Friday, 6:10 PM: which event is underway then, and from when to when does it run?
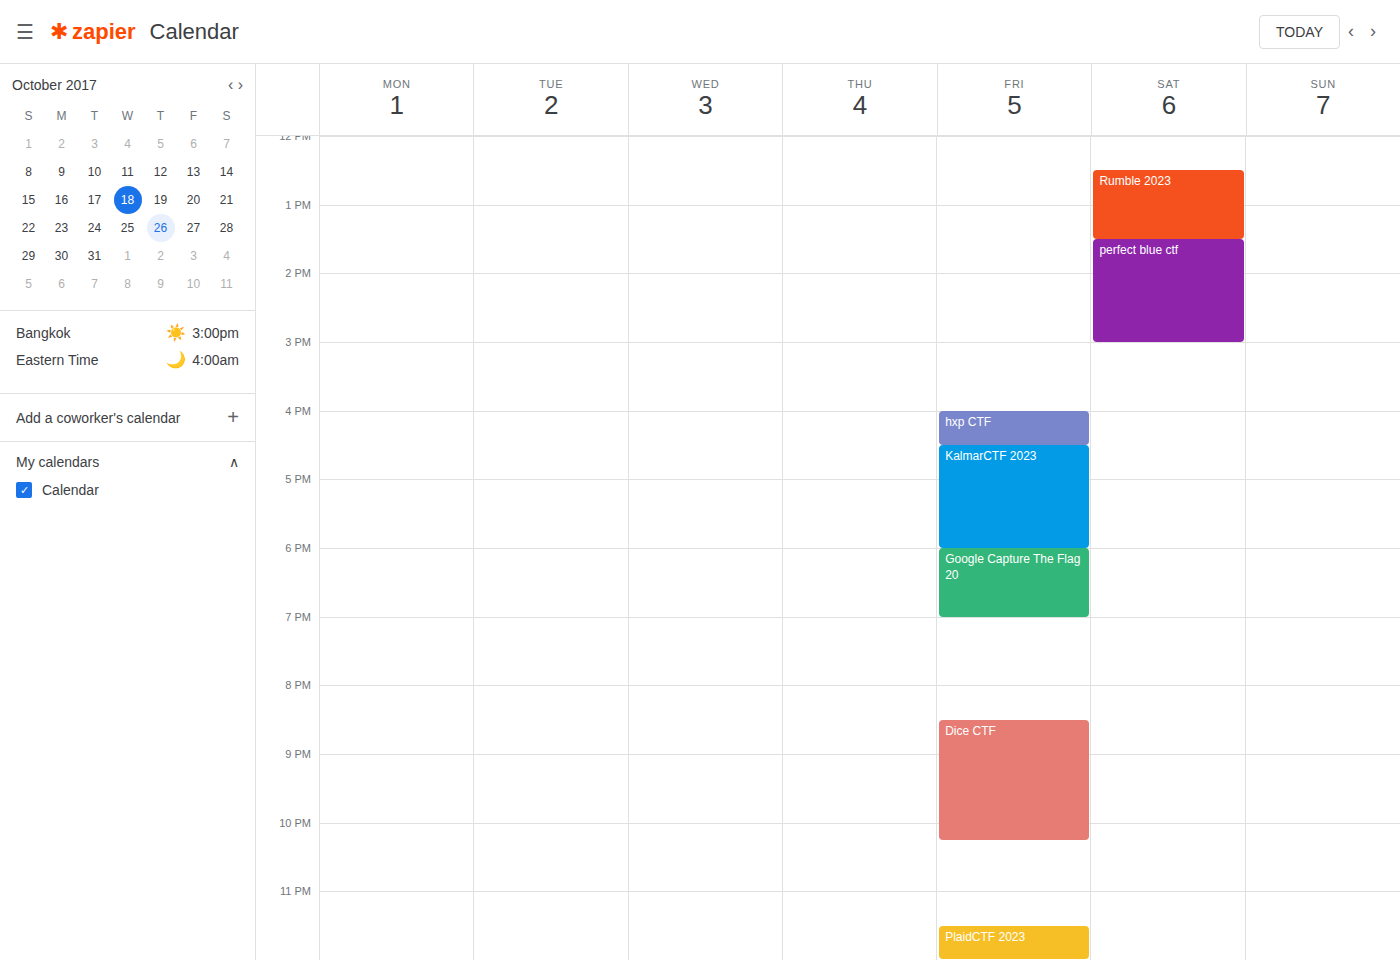
"Google Capture The Flag 20", 6:00 PM to 7:00 PM